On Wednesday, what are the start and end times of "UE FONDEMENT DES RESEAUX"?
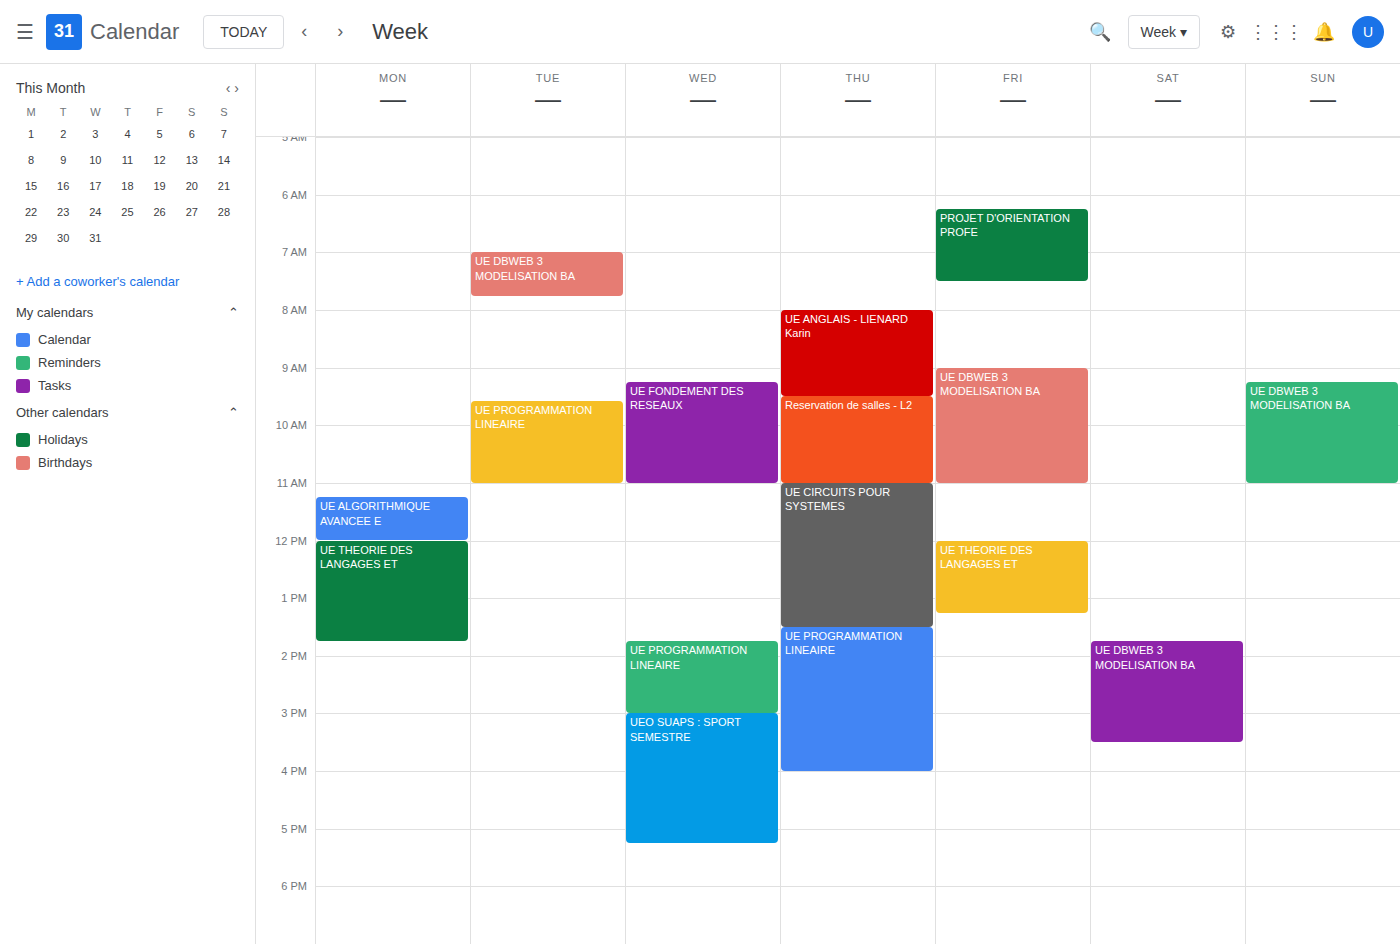
9:15 AM to 11:00 AM